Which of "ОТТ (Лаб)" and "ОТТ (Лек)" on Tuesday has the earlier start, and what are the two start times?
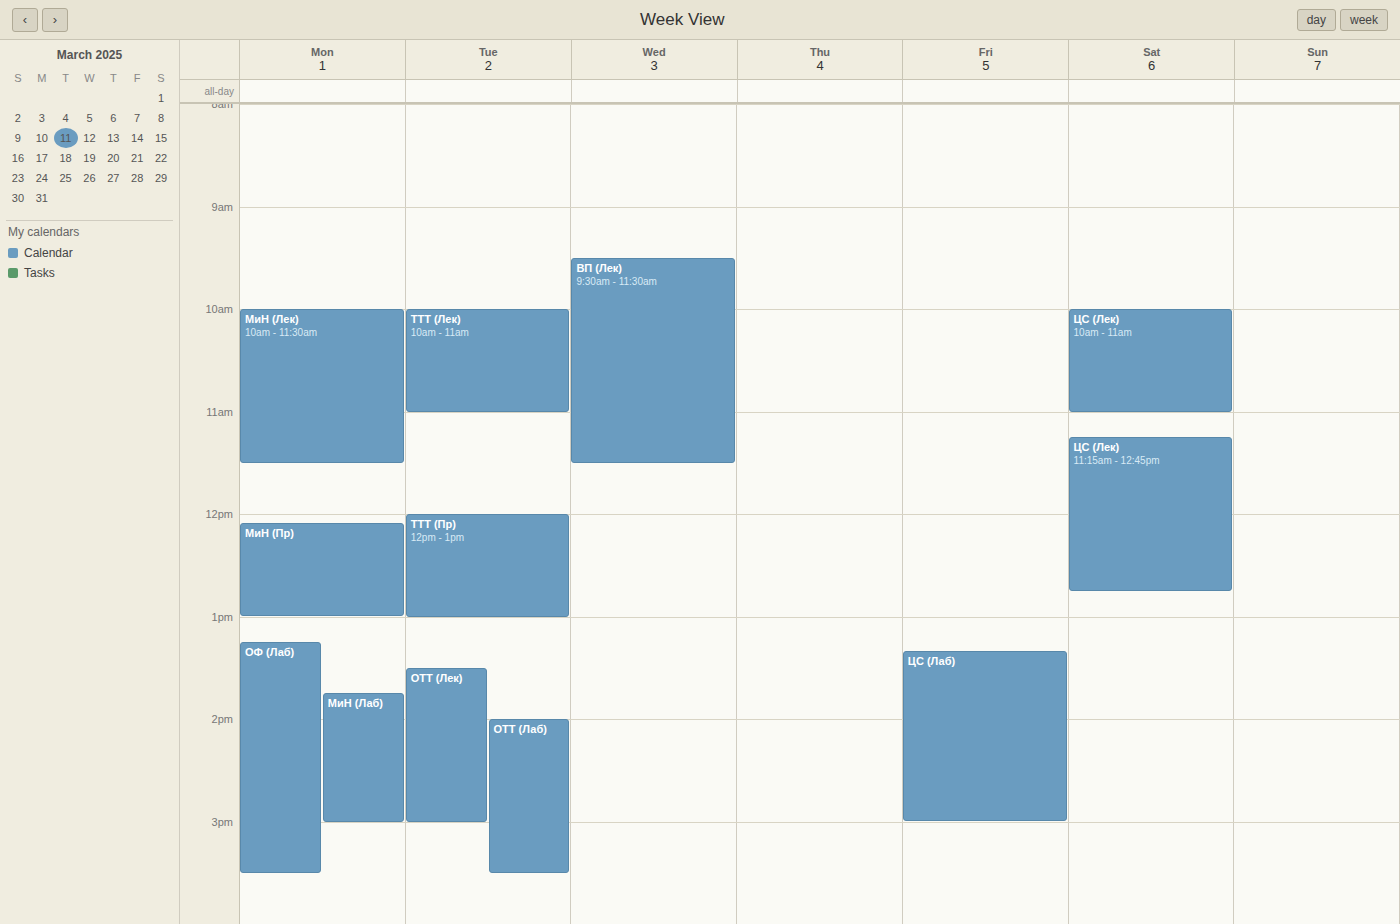
"ОТТ (Лек)" 1:30 PM; "ОТТ (Лаб)" 2:00 PM.